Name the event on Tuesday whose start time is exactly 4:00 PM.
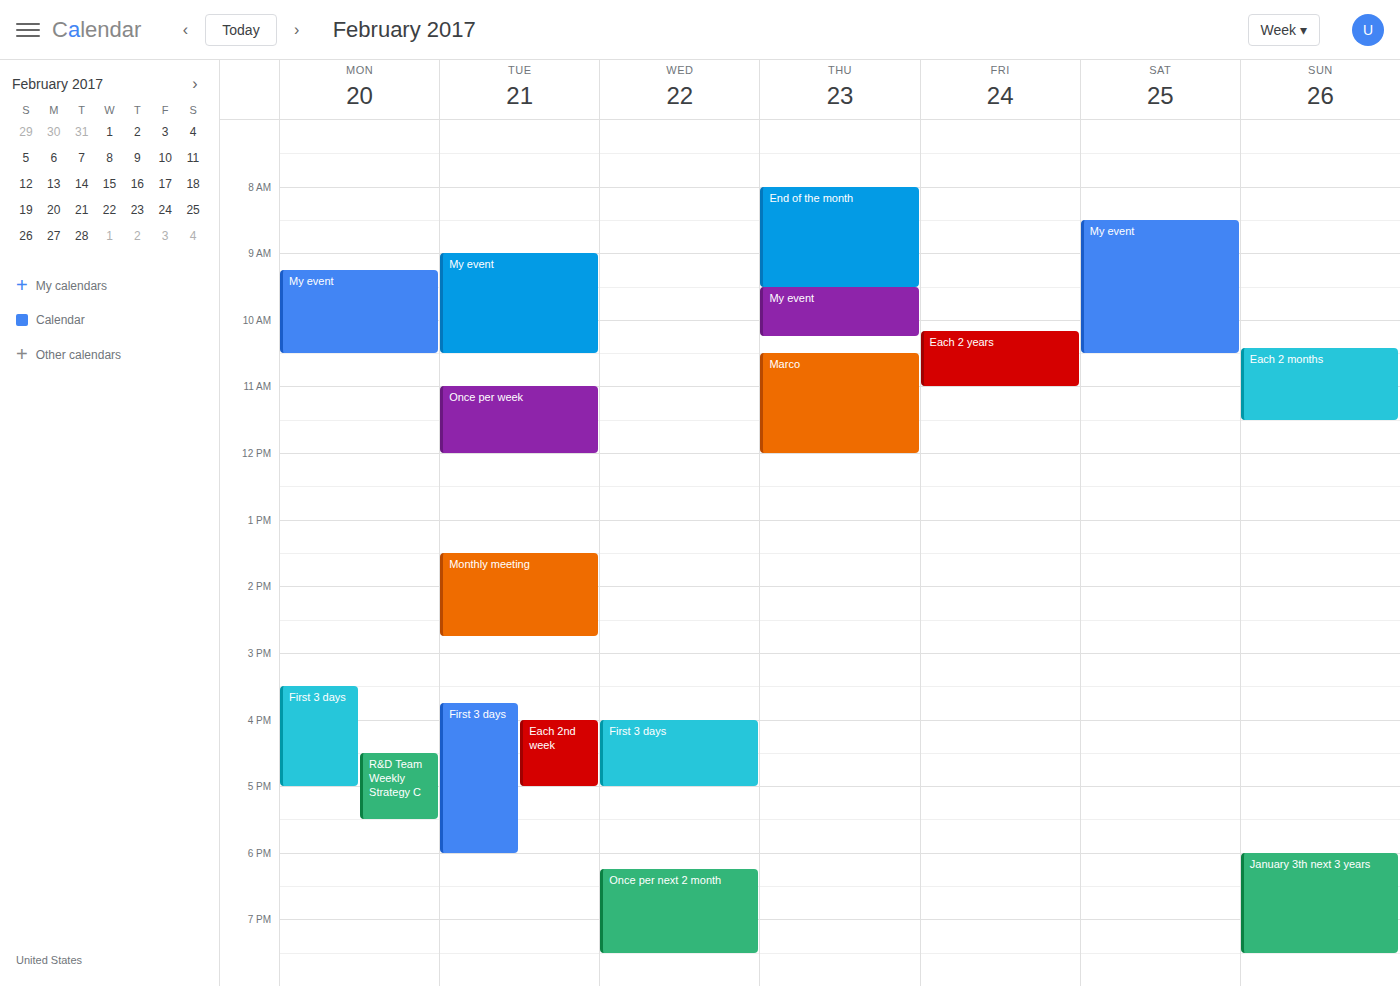
"Each 2nd week"